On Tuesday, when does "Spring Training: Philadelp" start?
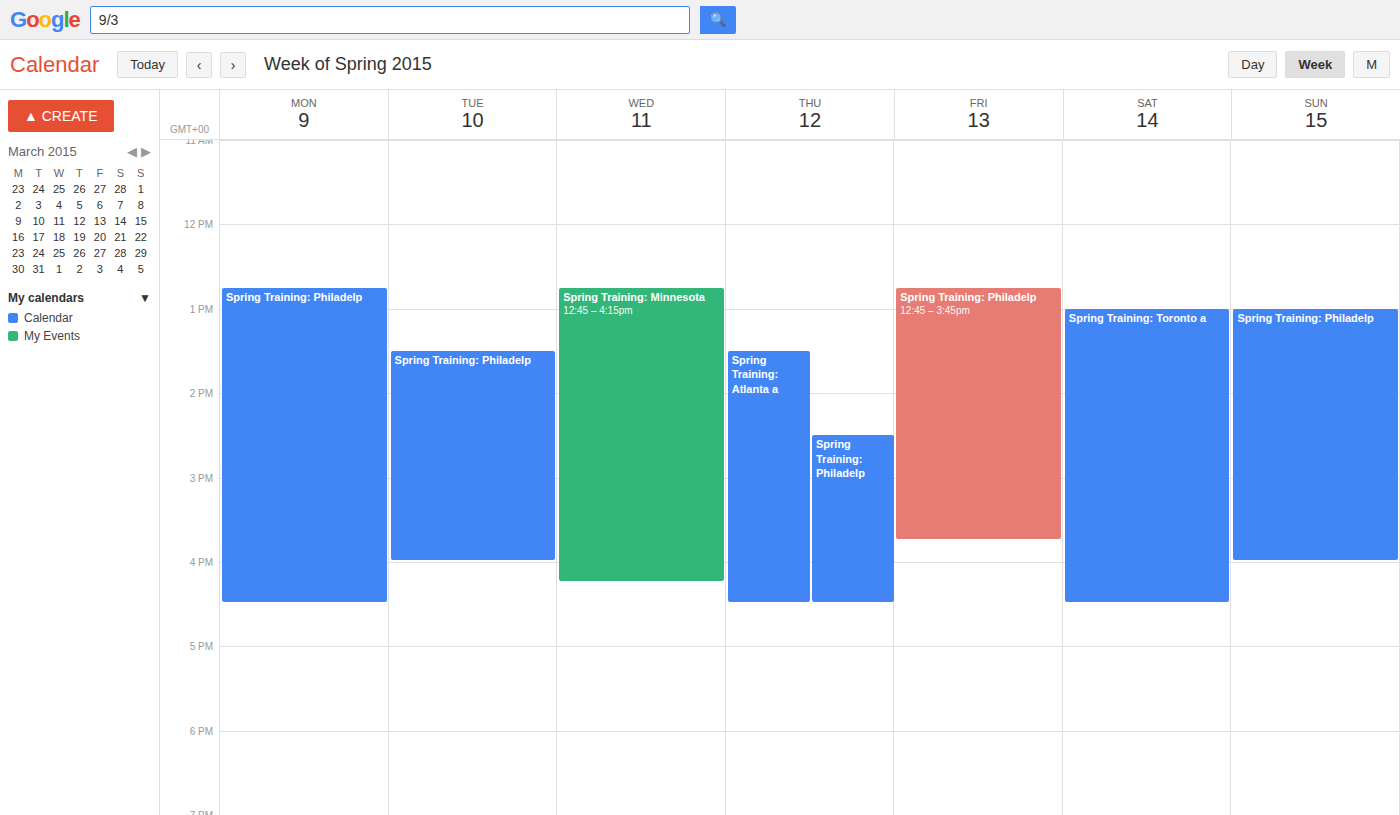
1:30 PM